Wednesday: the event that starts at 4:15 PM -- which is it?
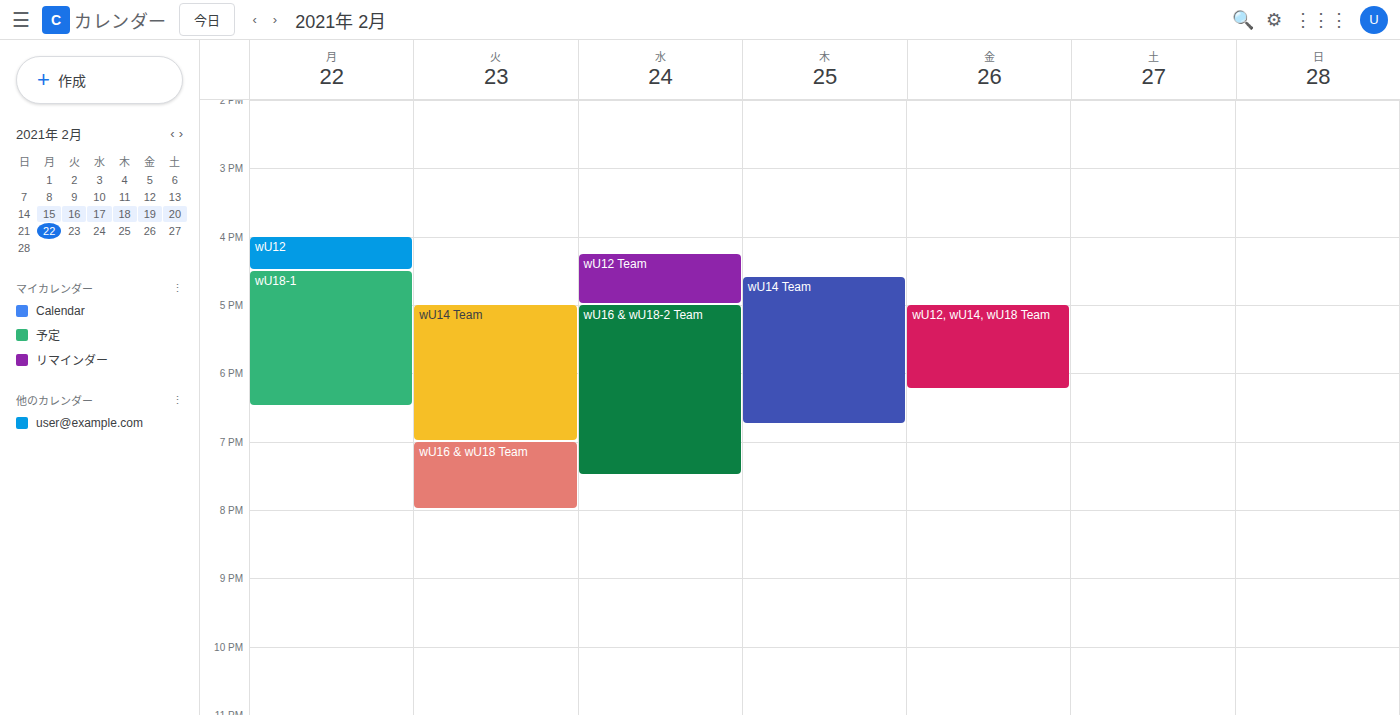
"wU12 Team"